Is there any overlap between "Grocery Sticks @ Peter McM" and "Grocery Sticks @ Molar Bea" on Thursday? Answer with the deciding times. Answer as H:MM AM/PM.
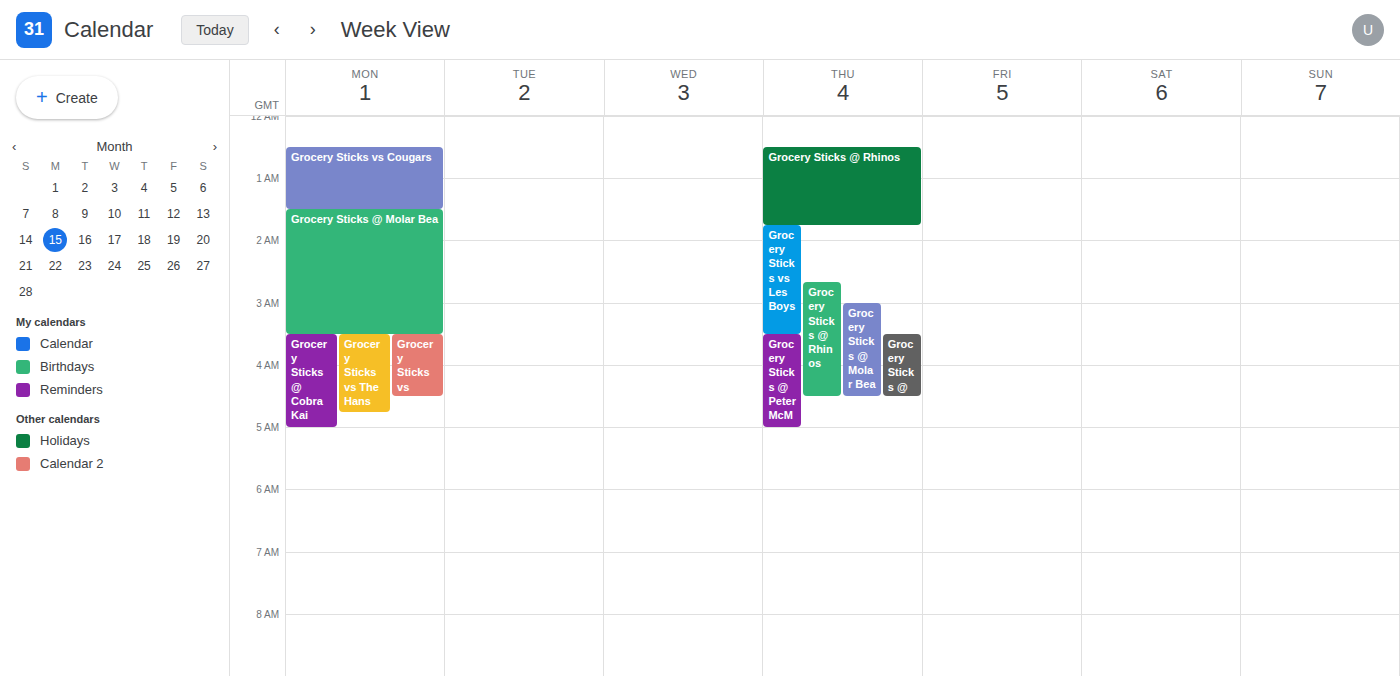
"Grocery Sticks @ Peter McM" starts at 3:30 AM, before "Grocery Sticks @ Molar Bea" ends at 4:30 AM -- they overlap.